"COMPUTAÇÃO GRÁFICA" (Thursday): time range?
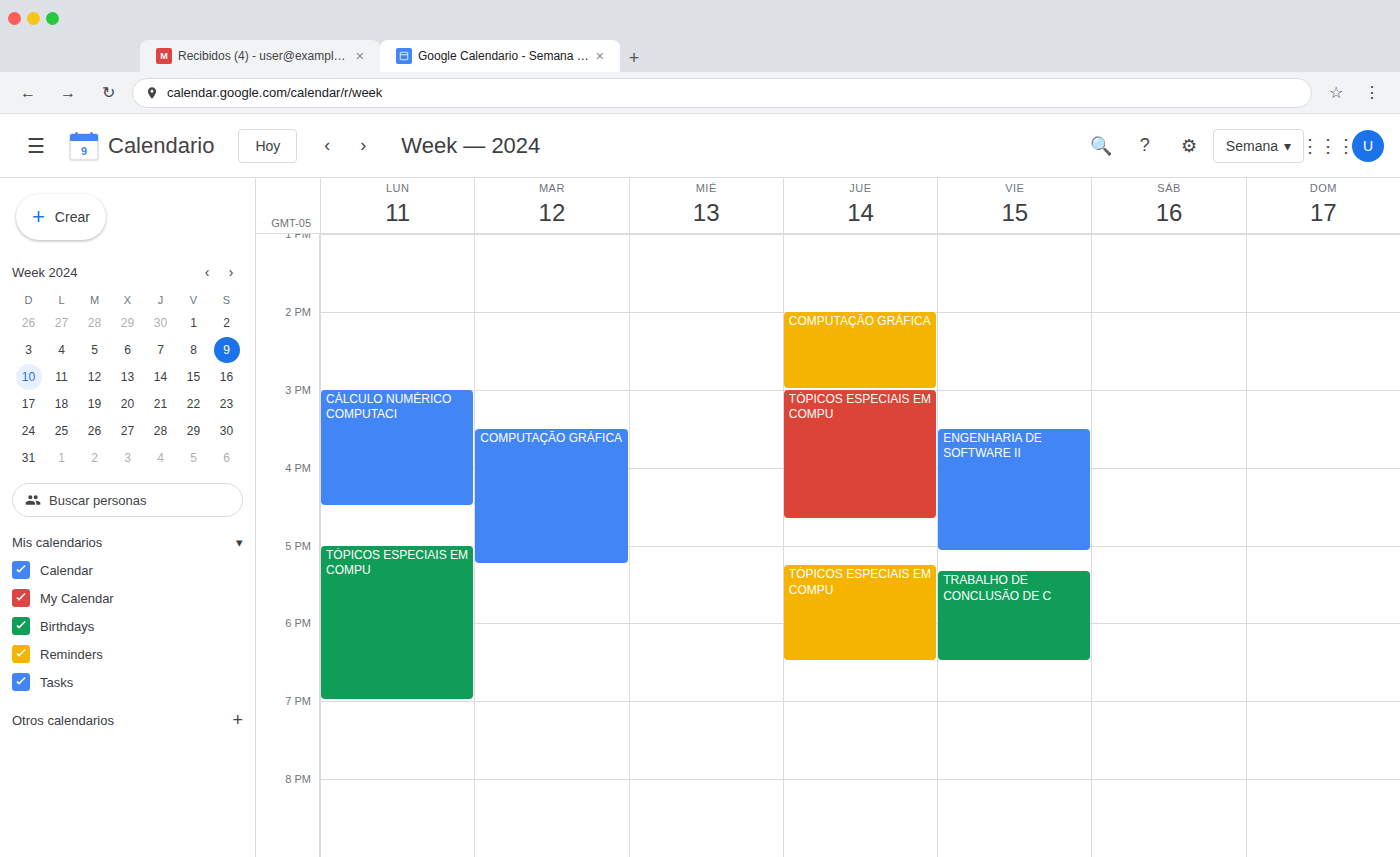
2:00 PM to 3:00 PM